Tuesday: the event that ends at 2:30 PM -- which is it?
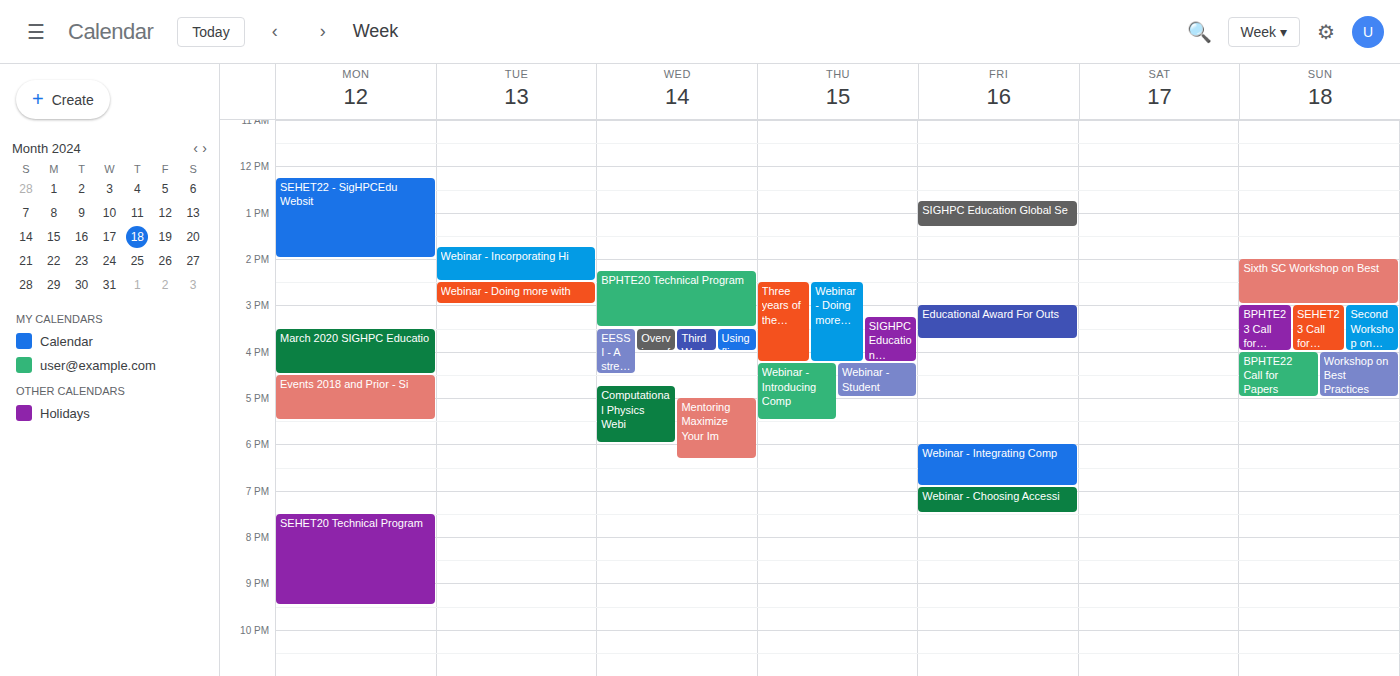
"Webinar - Incorporating Hi"